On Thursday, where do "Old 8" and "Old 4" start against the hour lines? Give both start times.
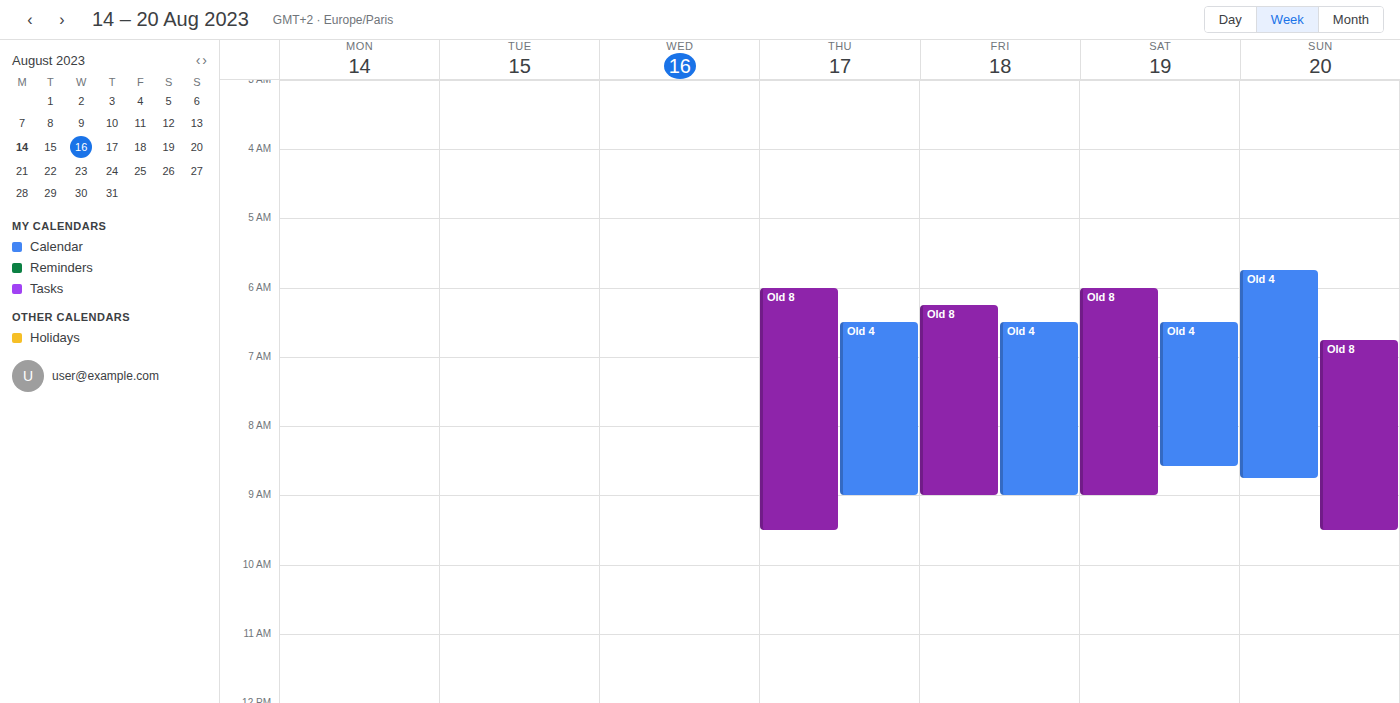
"Old 8": 6:00 AM, exactly on the 6 AM line. "Old 4": 6:30 AM, halfway between the 6 AM and 7 AM lines.